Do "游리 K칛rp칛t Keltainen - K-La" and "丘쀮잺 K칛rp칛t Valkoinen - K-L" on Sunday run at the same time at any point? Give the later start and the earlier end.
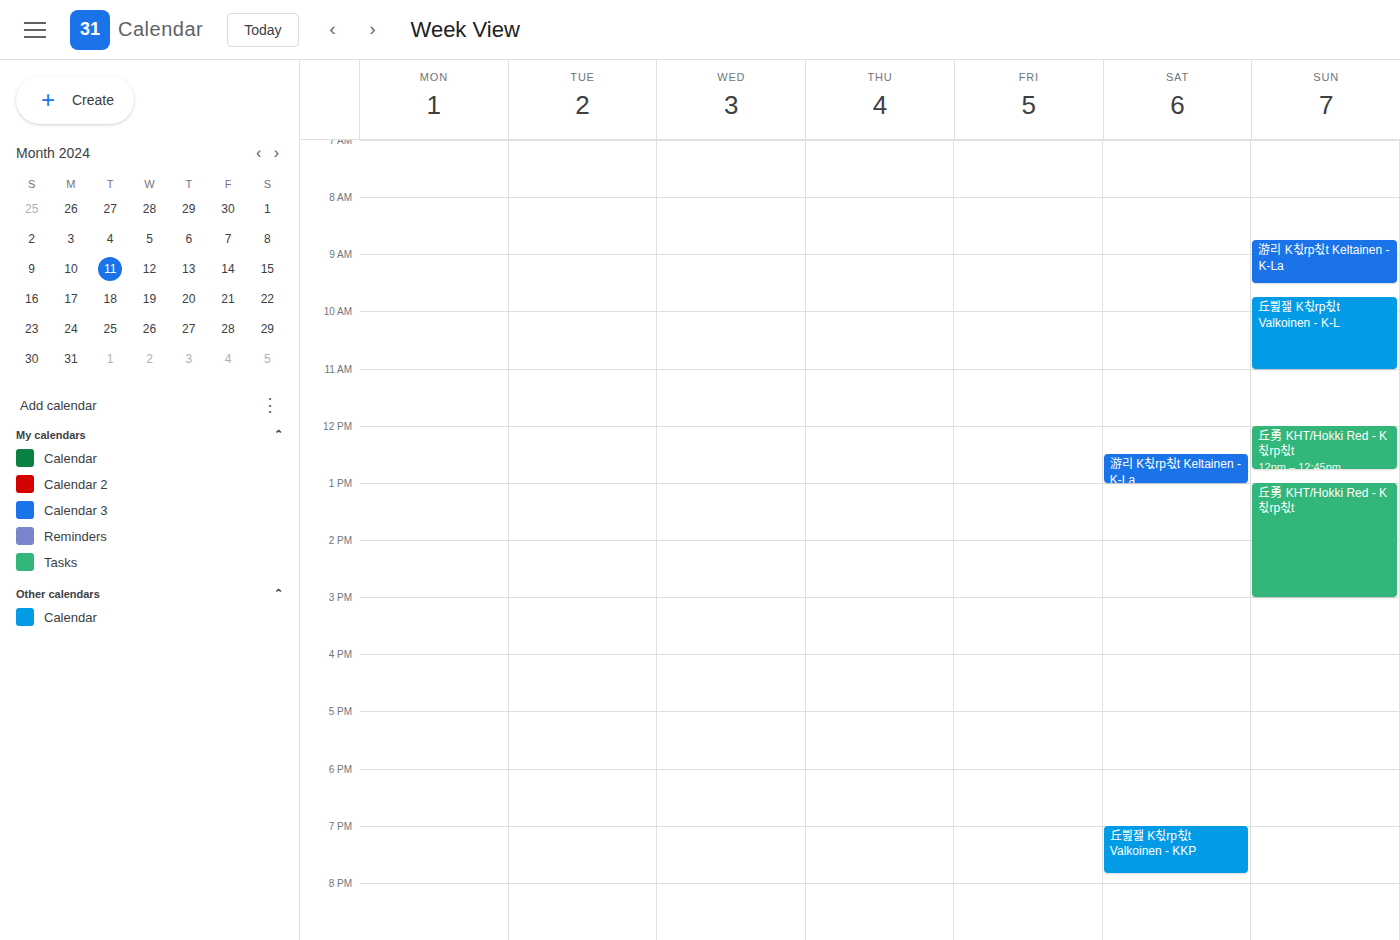
"游리 K칛rp칛t Keltainen - K-La" ends at 9:30 AM and "丘쀮잺 K칛rp칛t Valkoinen - K-L" starts at 9:45 AM -- no overlap.